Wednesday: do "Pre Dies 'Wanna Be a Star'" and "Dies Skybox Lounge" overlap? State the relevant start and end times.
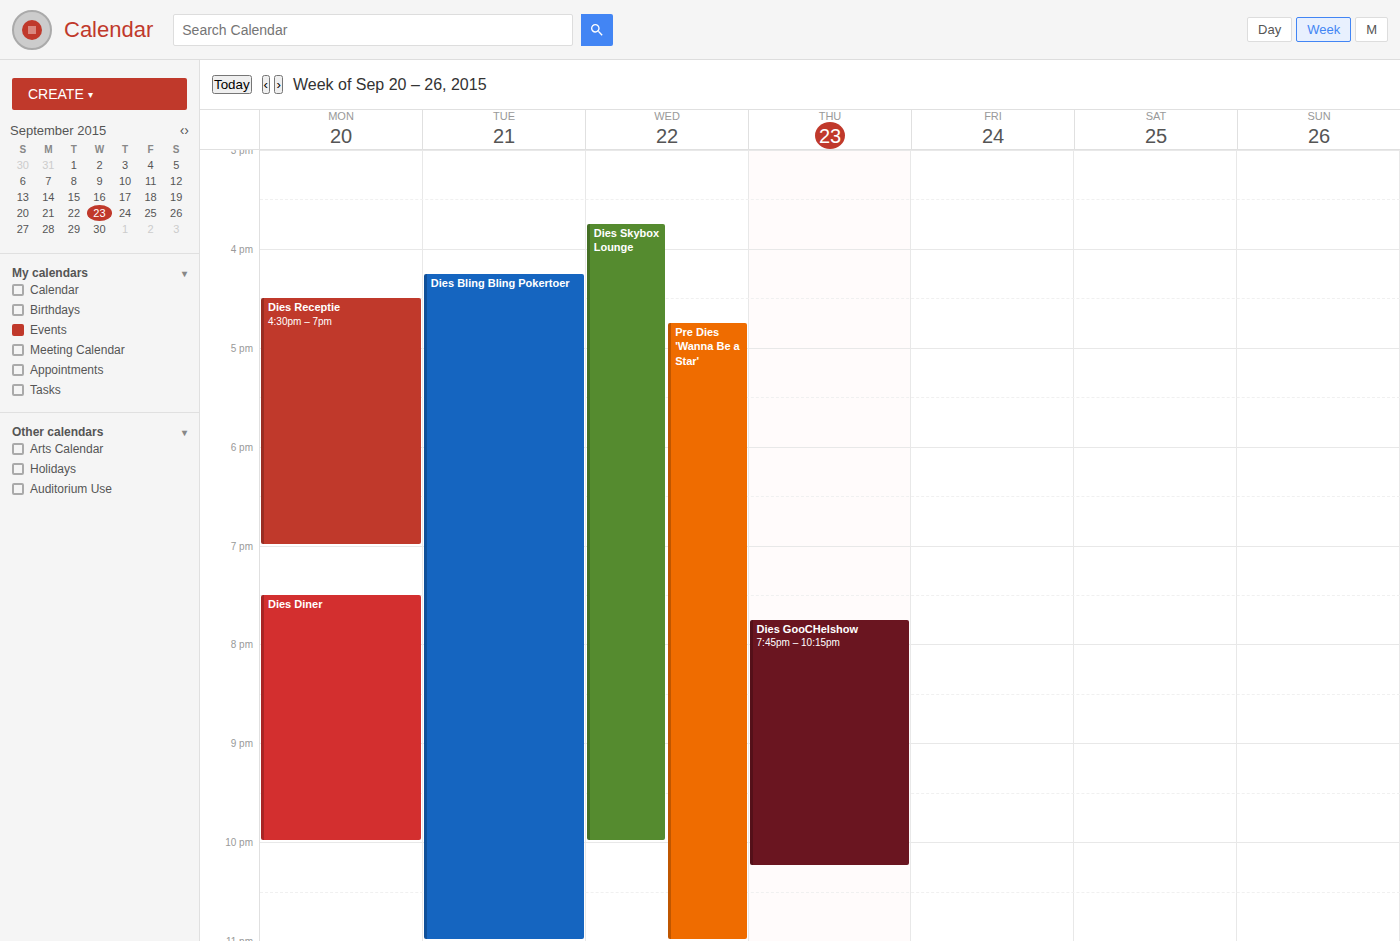
"Pre Dies 'Wanna Be a Star'" starts at 4:45 PM, before "Dies Skybox Lounge" ends at 10:00 PM -- they overlap.